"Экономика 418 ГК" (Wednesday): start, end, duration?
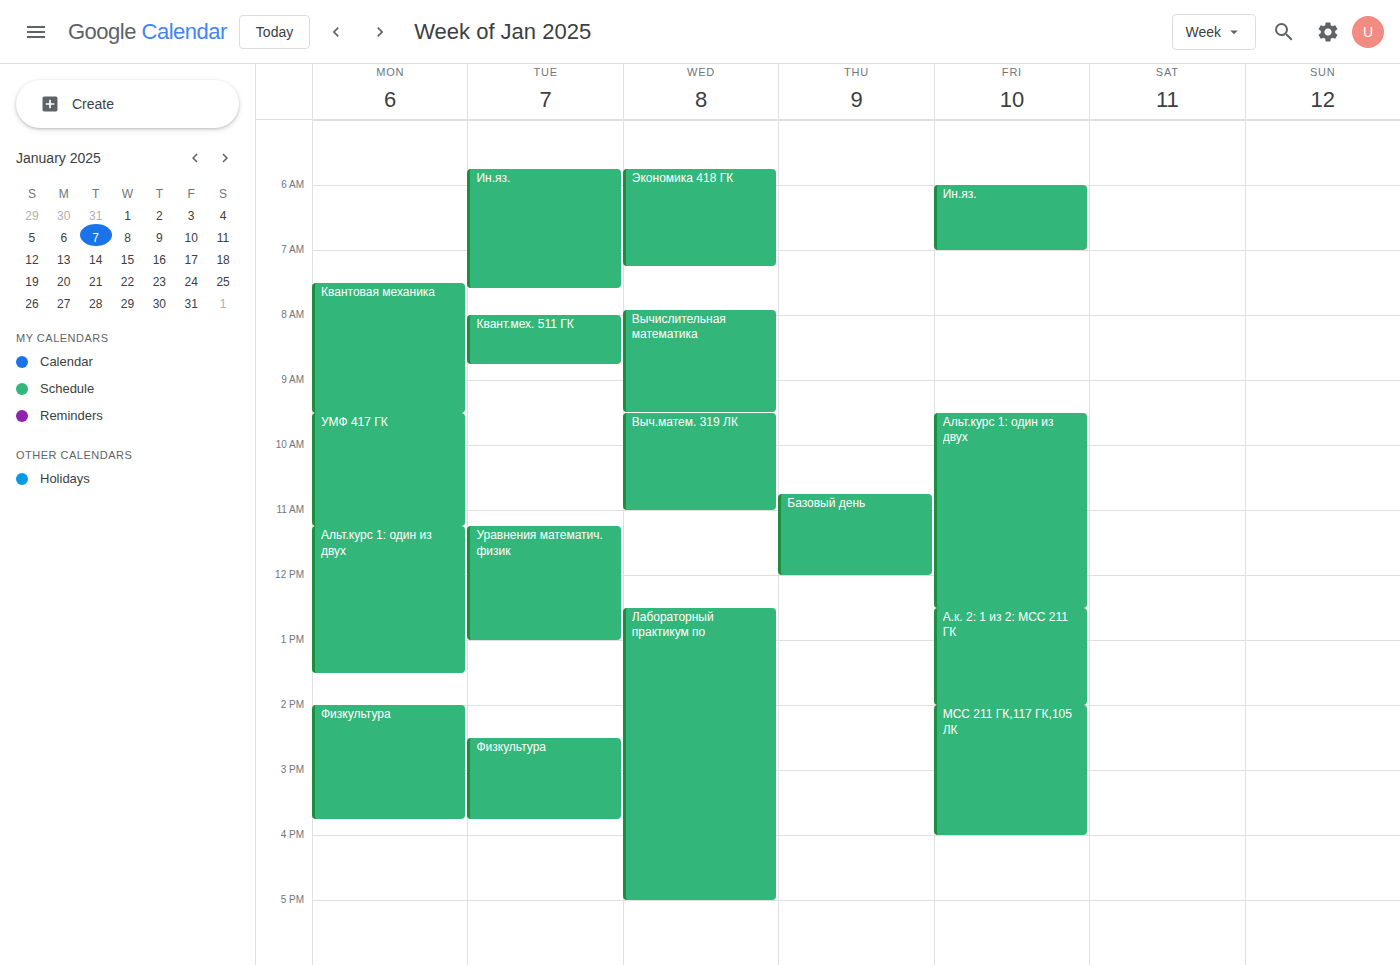
5:45 AM to 7:15 AM, 1 hour 30 minutes